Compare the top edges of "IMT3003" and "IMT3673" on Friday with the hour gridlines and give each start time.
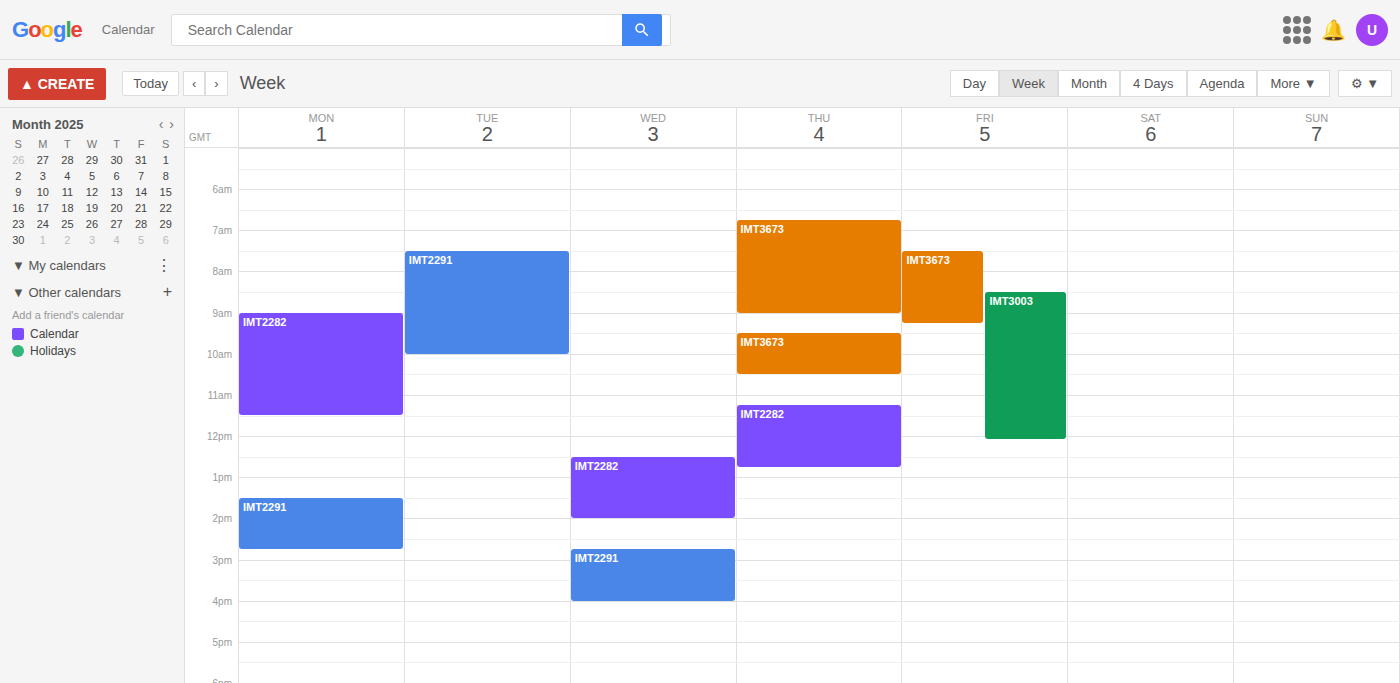
"IMT3003": 8:30 AM, halfway between the 8 AM and 9 AM lines. "IMT3673": 7:30 AM, halfway between the 7 AM and 8 AM lines.